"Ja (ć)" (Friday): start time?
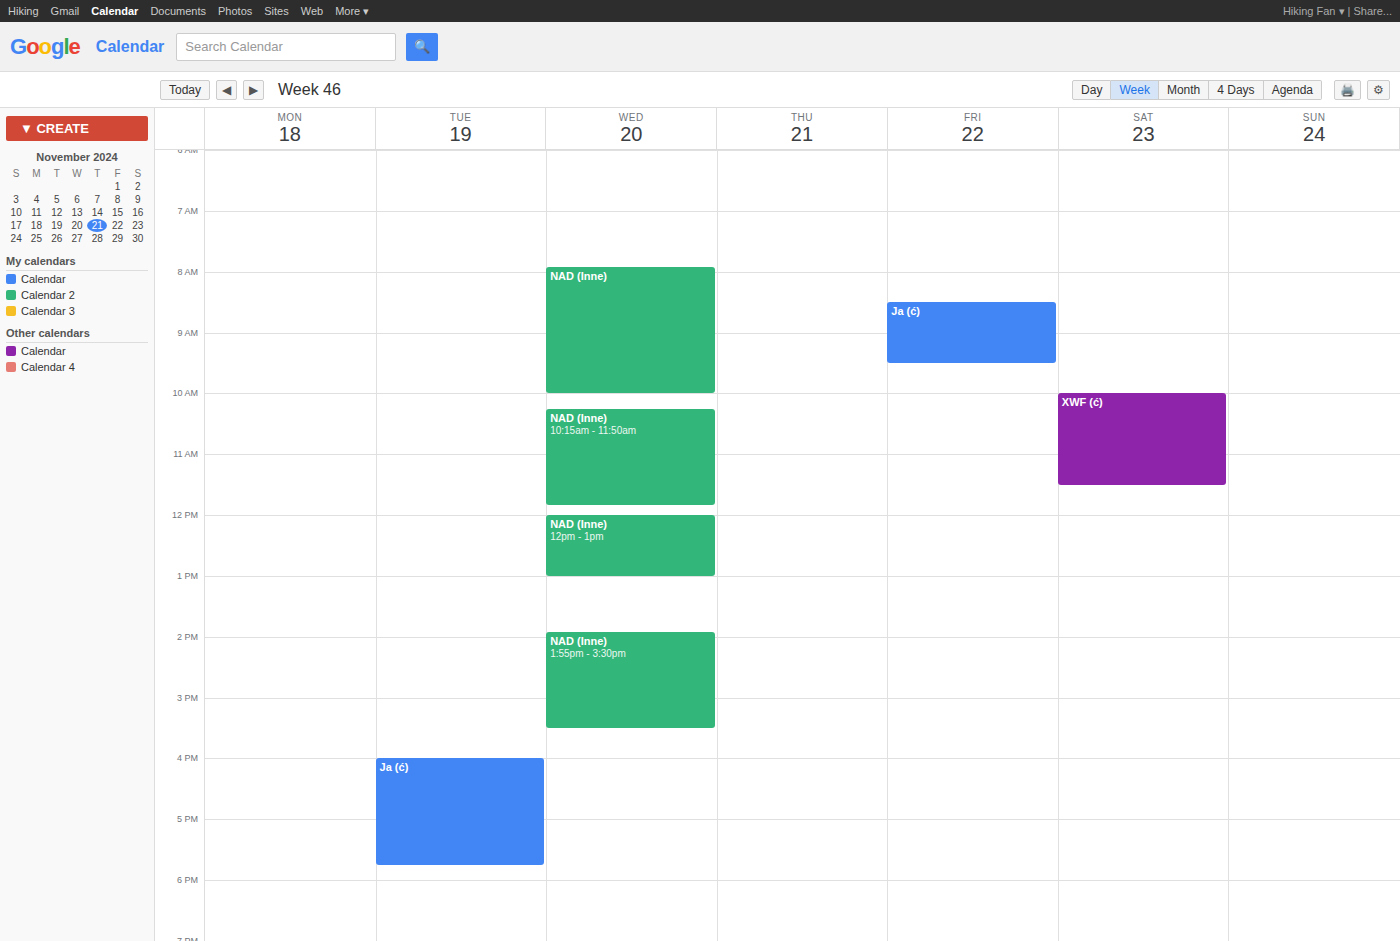
08:30